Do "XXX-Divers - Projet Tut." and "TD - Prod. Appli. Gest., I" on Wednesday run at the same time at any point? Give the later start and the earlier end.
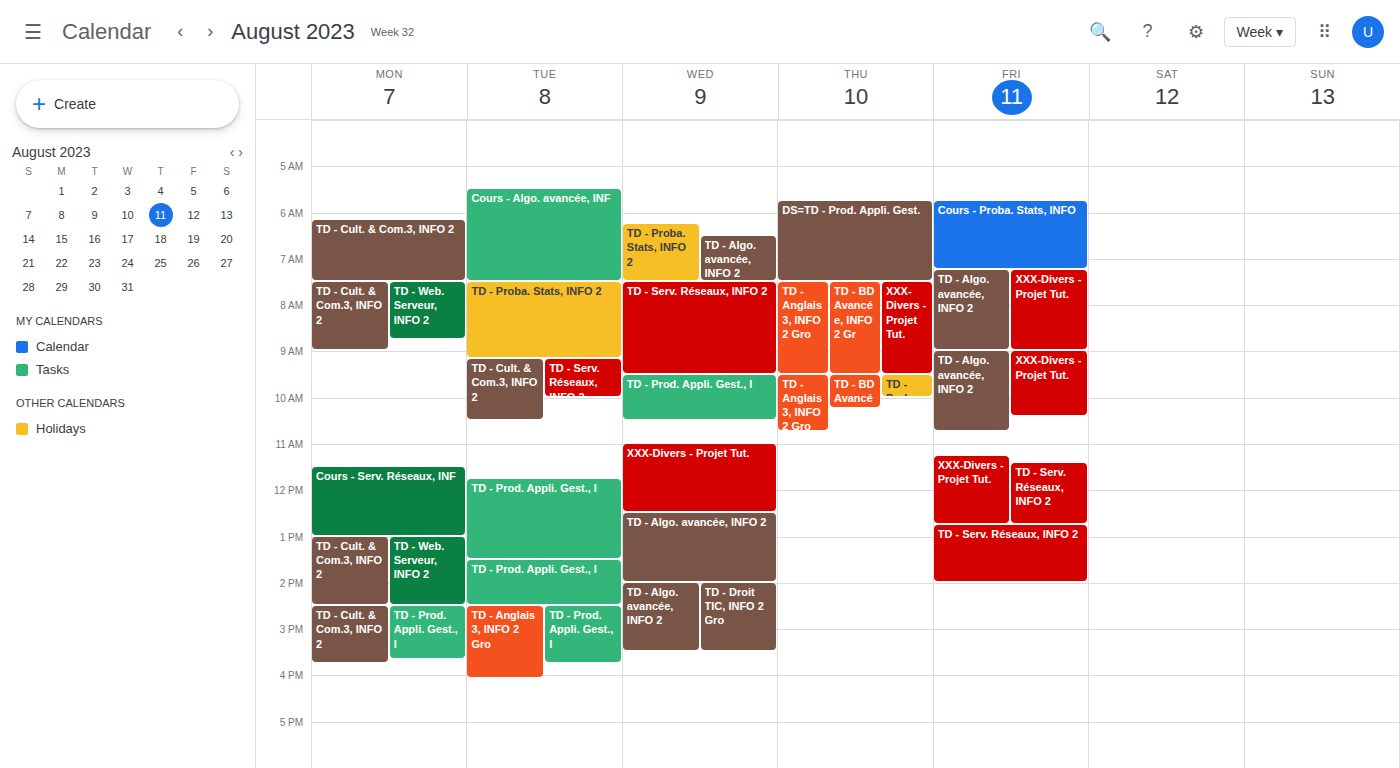
"TD - Prod. Appli. Gest., I" ends at 10:30 AM and "XXX-Divers - Projet Tut." starts at 11:00 AM -- no overlap.